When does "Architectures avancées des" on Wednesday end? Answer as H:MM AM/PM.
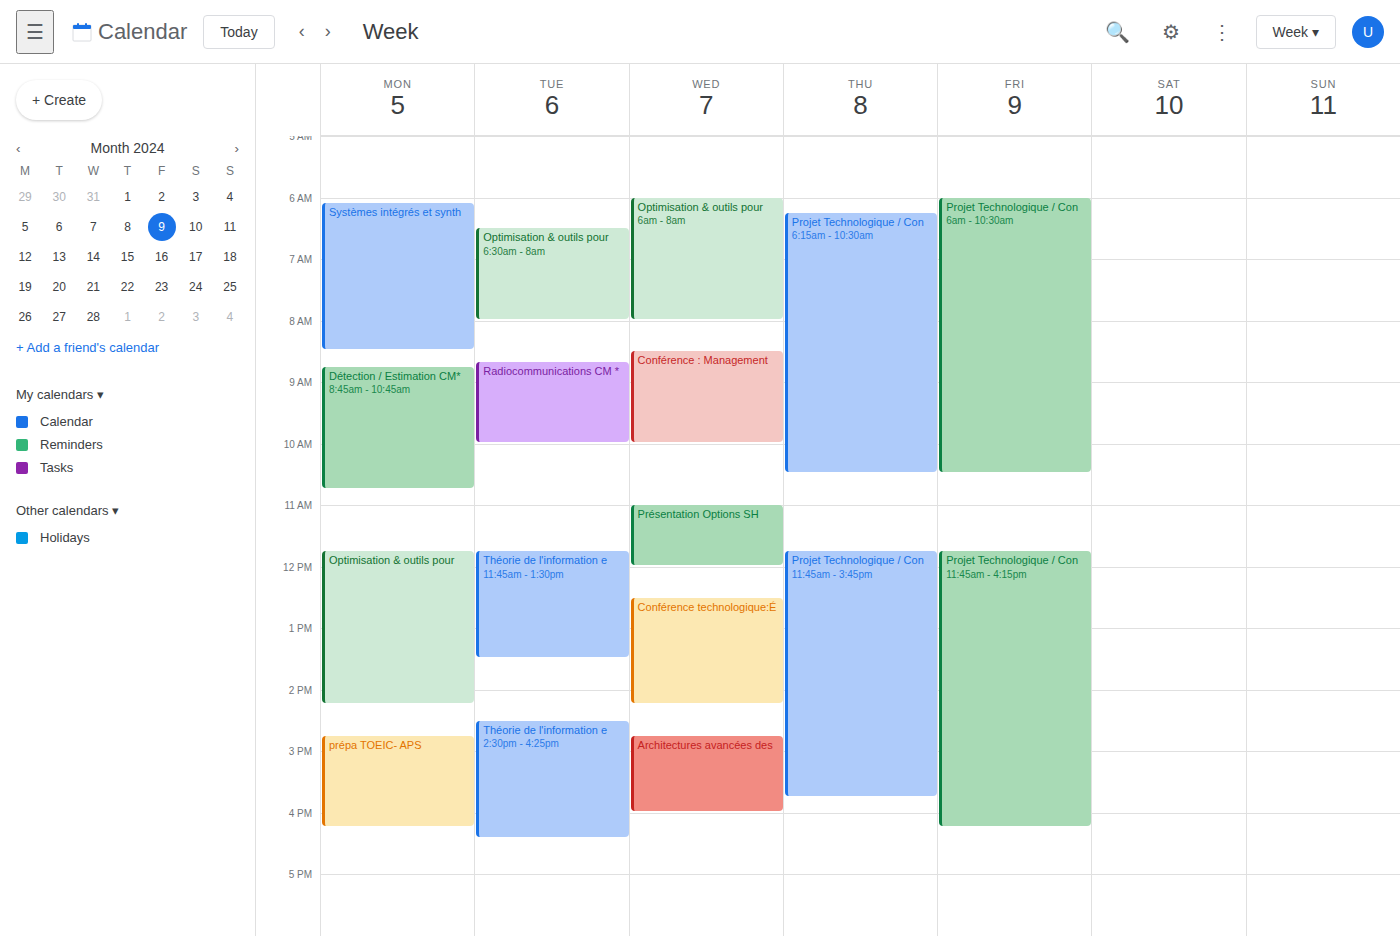
4:00 PM